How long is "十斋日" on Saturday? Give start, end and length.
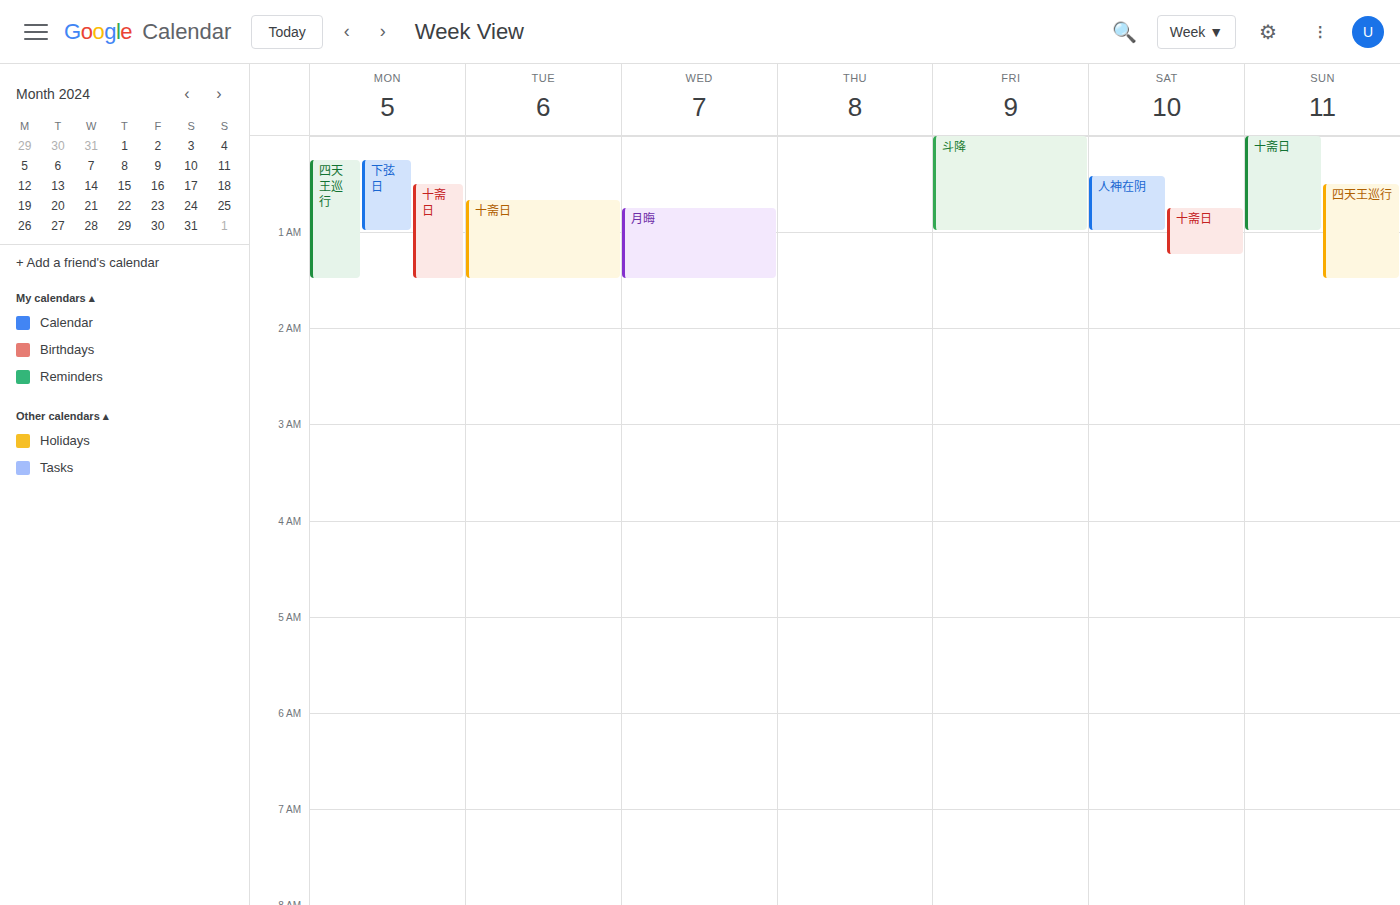
12:45 AM to 1:15 AM, 30 minutes